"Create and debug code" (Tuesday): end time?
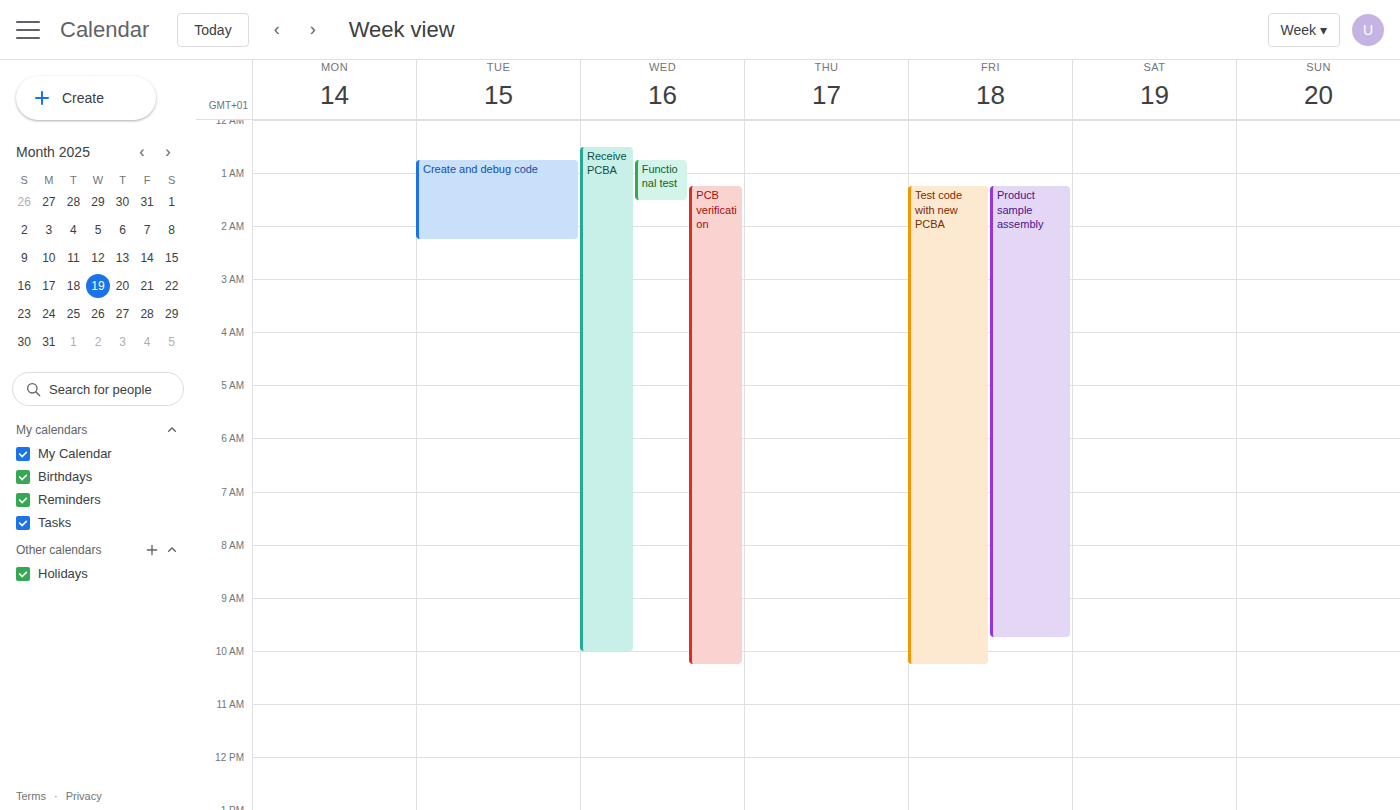
2:15 AM